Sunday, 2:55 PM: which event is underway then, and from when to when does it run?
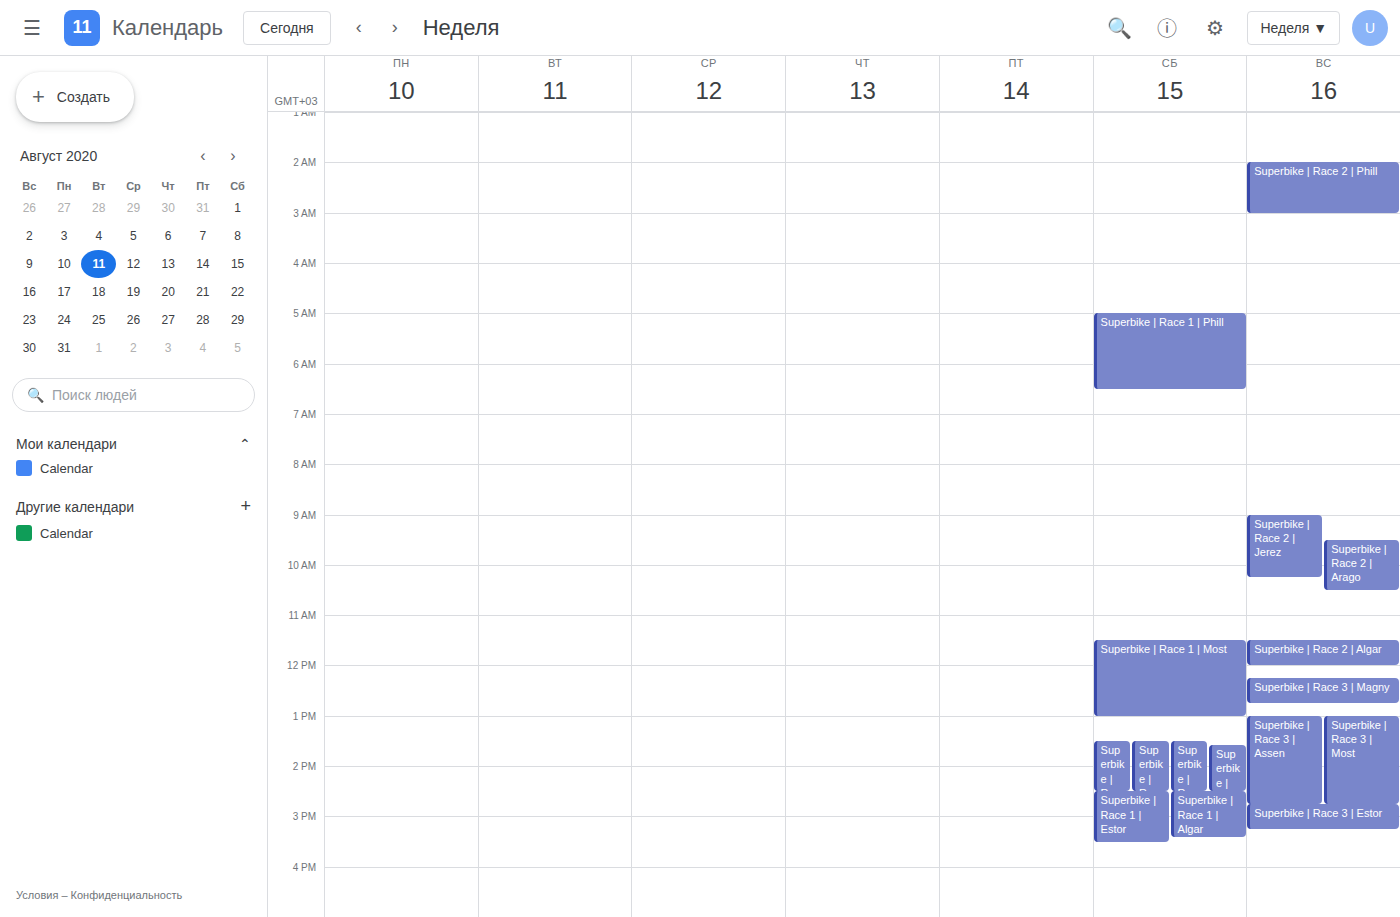
"Superbike | Race 3 | Estor", 2:45 PM to 3:15 PM